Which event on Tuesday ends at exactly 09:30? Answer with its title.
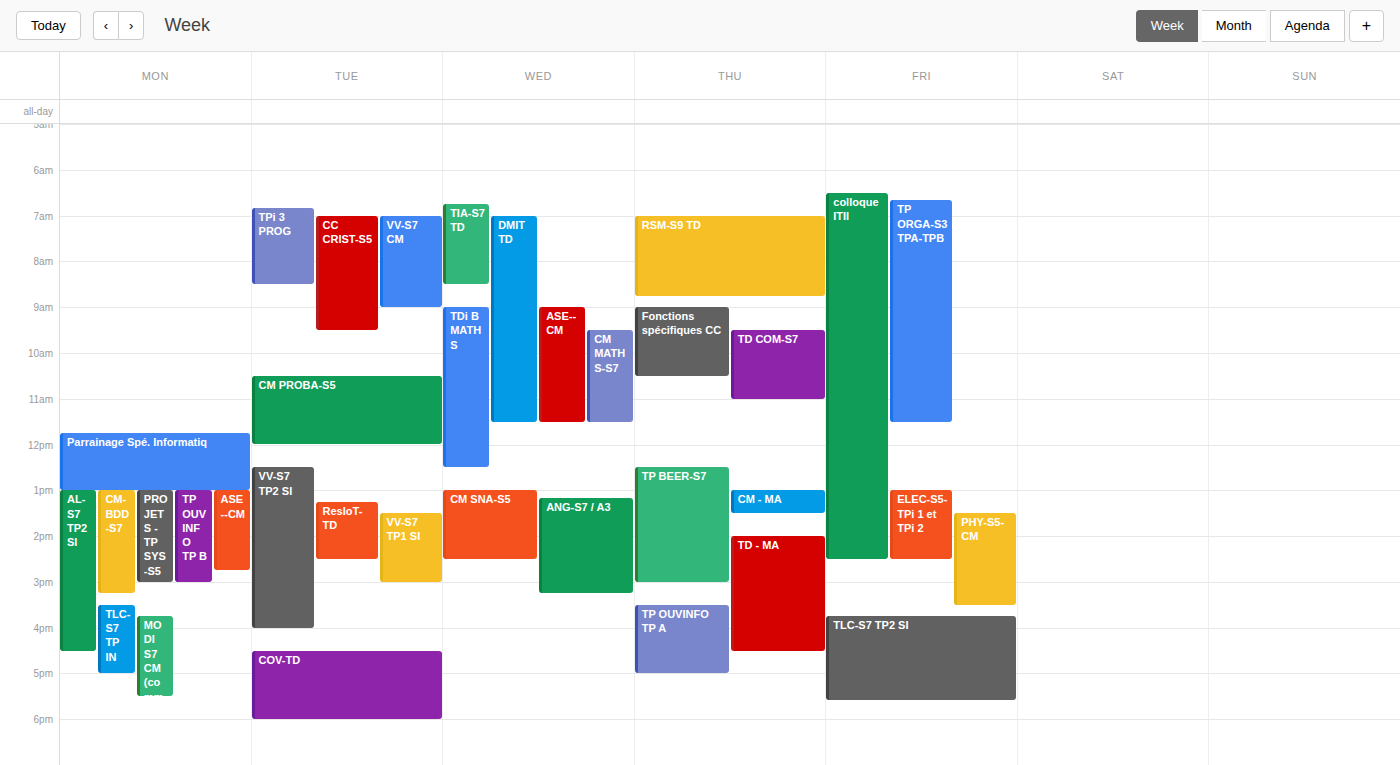
"CC CRIST-S5"